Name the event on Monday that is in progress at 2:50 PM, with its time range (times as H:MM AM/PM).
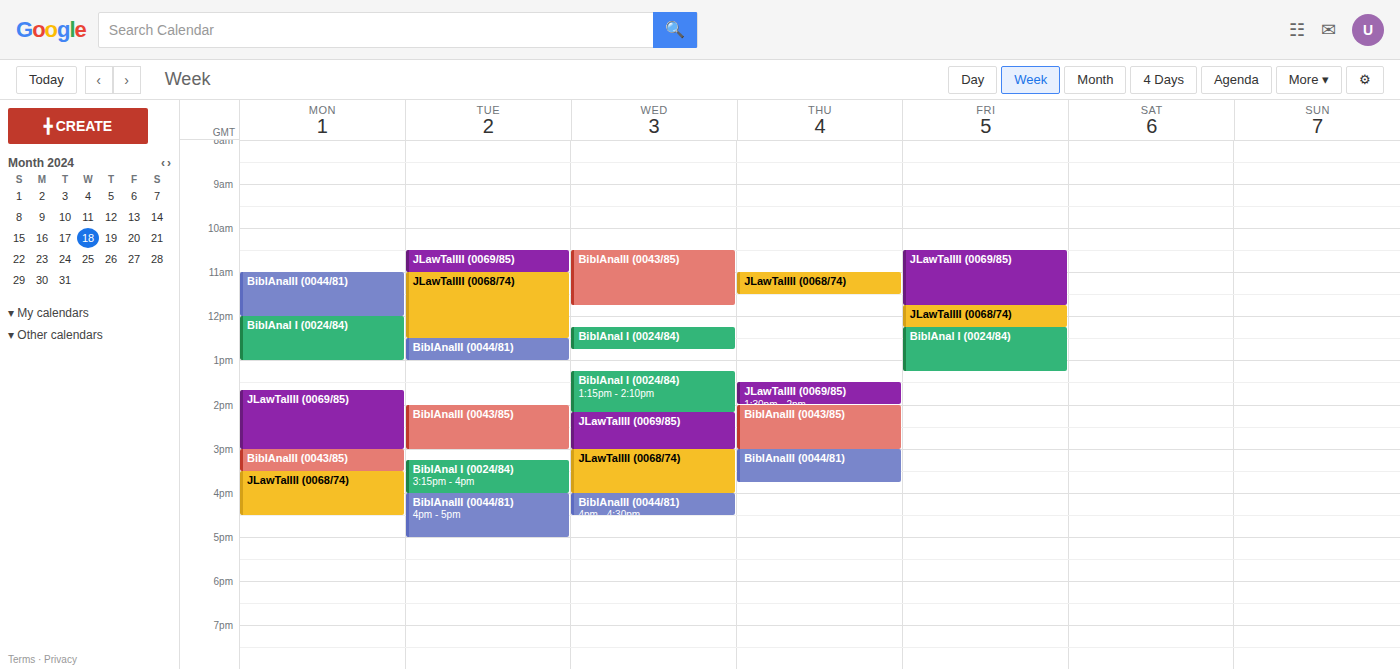
"JLawTalIII (0069/85)", 1:40 PM to 3:00 PM